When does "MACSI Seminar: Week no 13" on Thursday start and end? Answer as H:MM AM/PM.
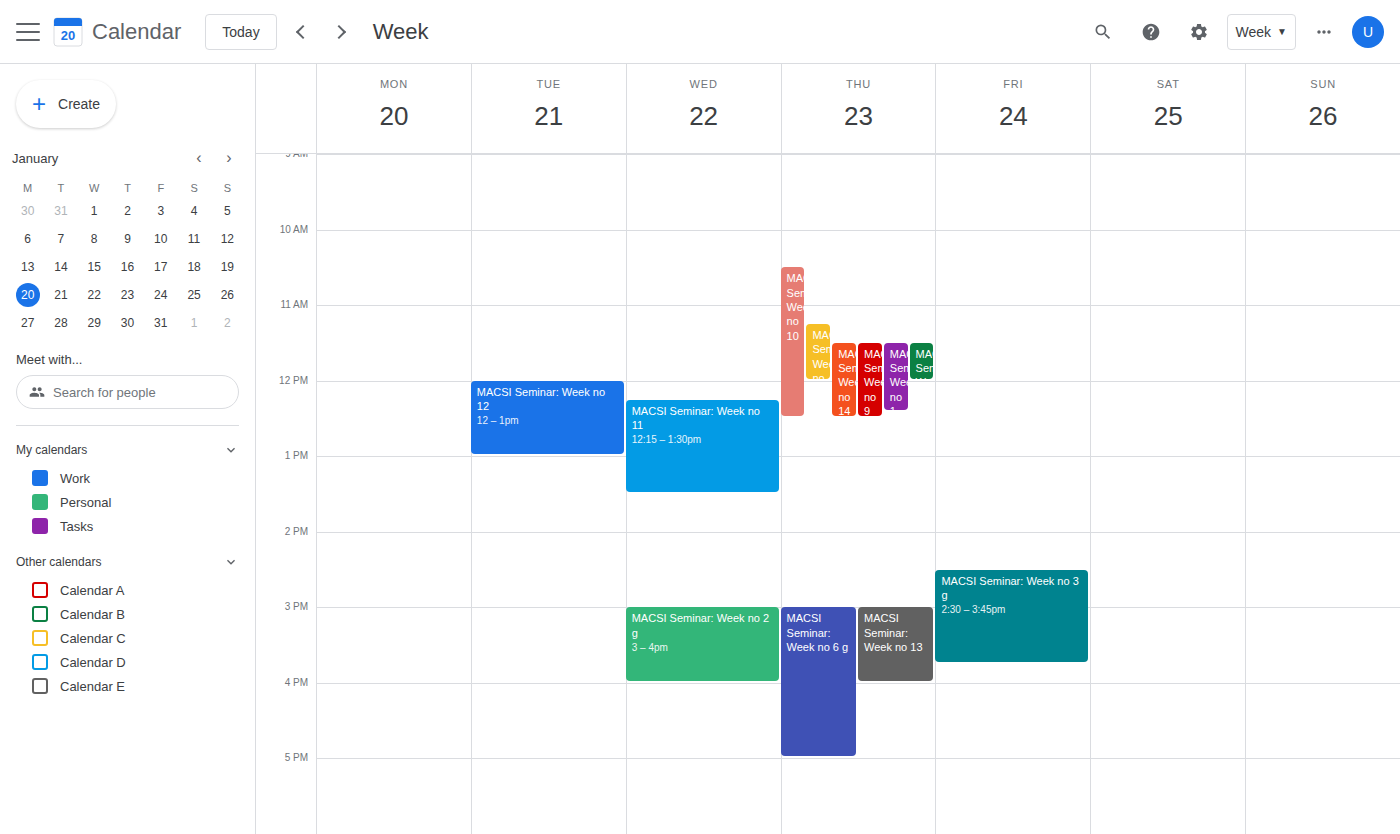
3:00 PM to 4:00 PM